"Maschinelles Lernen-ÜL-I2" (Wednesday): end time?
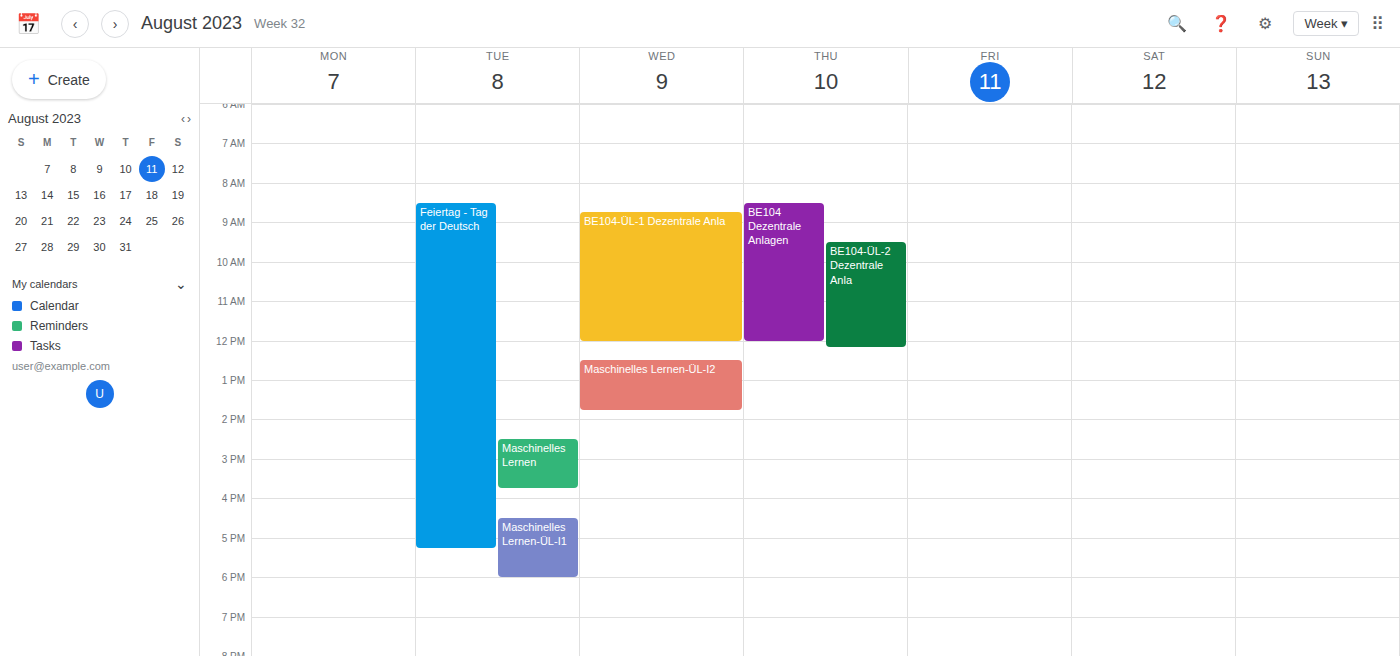
13:45